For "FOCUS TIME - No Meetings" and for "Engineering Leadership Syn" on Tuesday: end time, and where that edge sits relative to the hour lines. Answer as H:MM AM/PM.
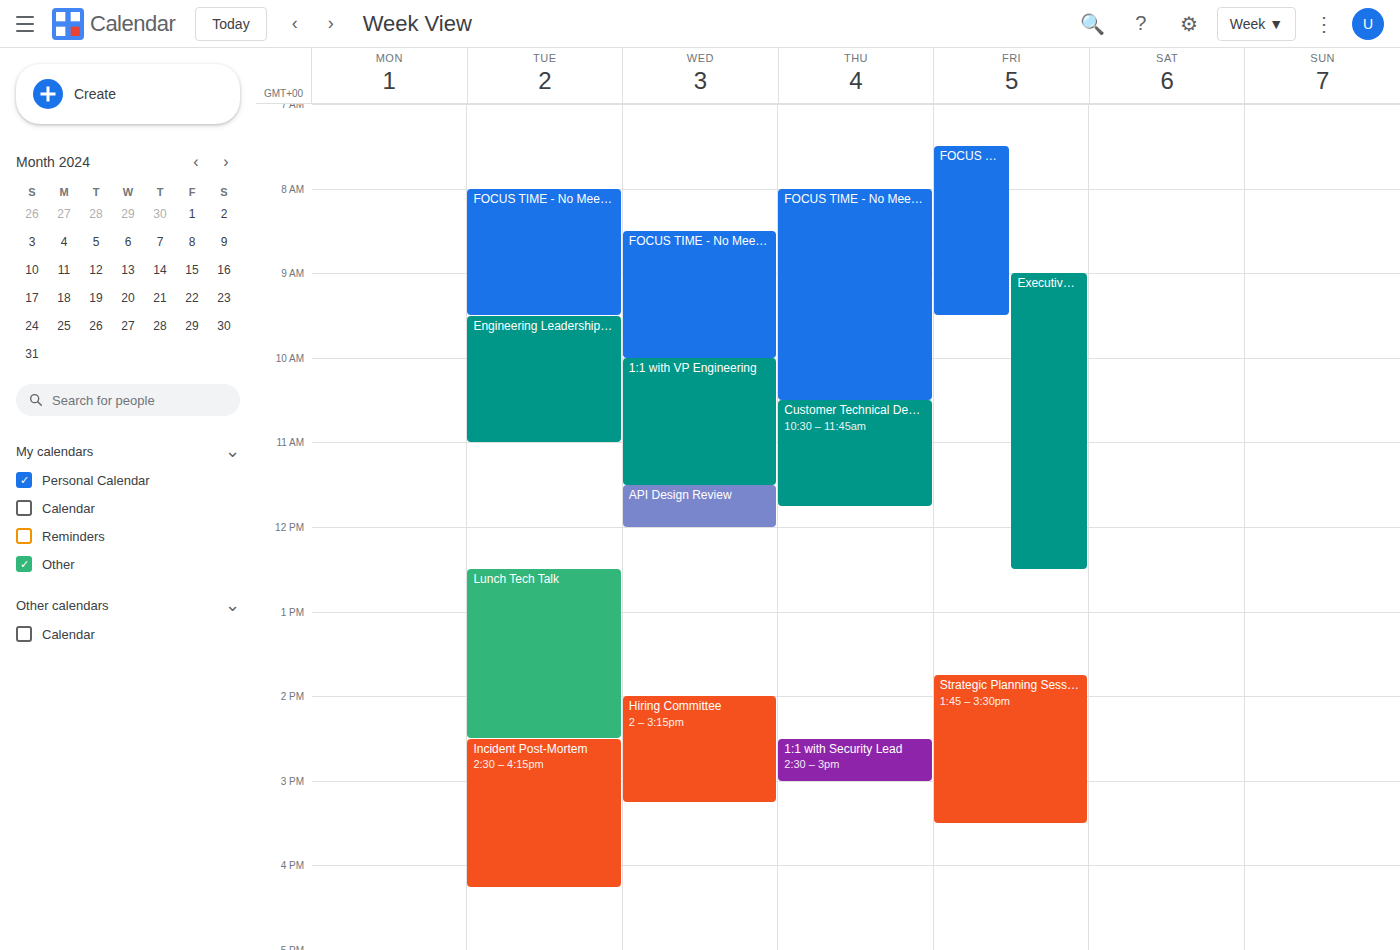
"FOCUS TIME - No Meetings": 9:30 AM, halfway between the 9 AM and 10 AM lines. "Engineering Leadership Syn": 11:00 AM, exactly on the 11 AM line.